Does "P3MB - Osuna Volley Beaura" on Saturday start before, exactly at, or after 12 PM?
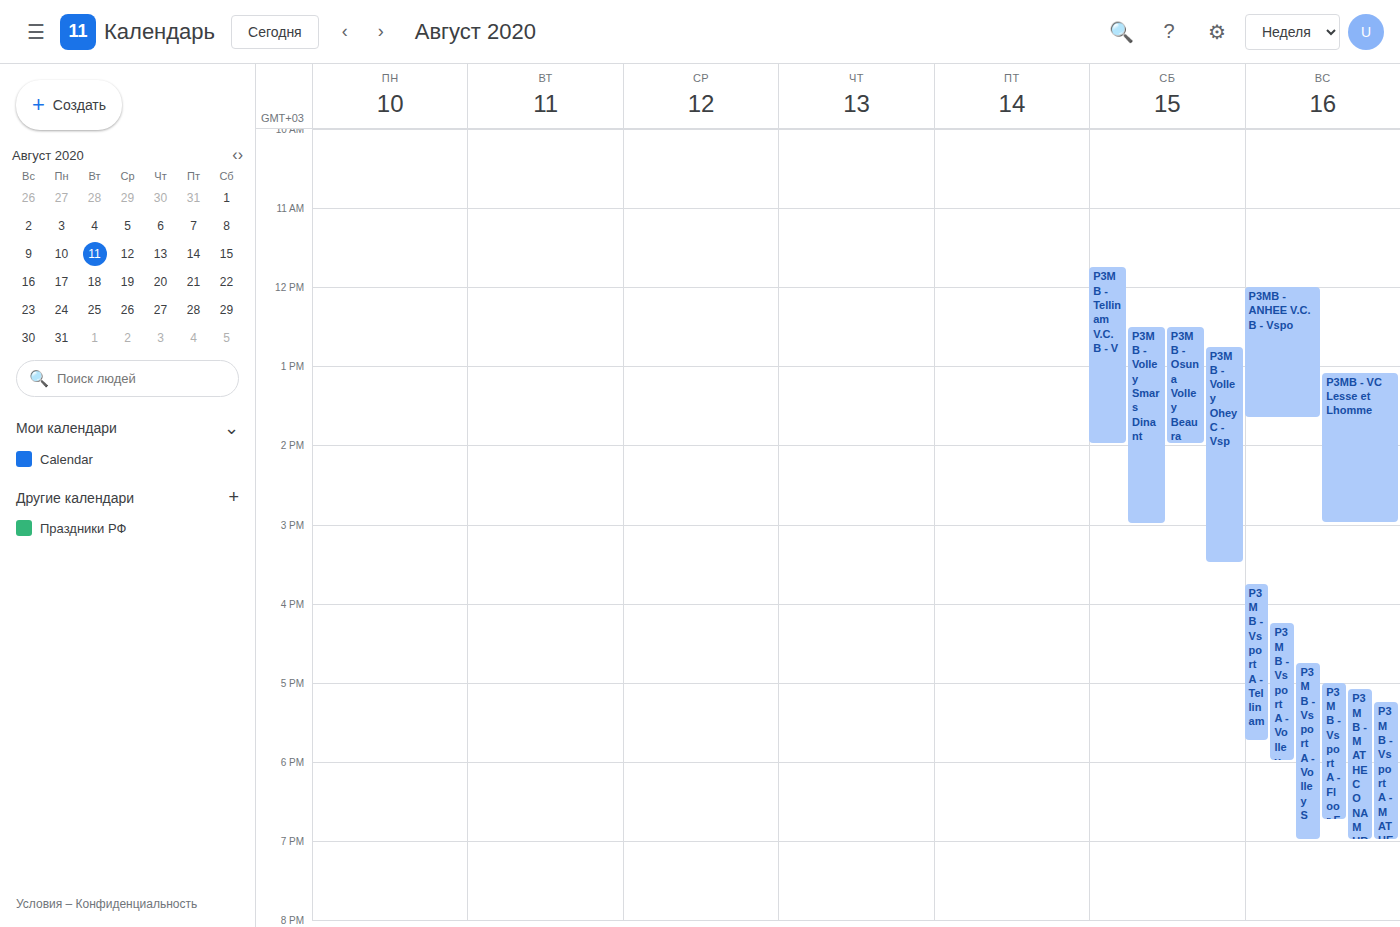
12:30 PM -- after 12 PM, 30 minutes below the 12 PM line.